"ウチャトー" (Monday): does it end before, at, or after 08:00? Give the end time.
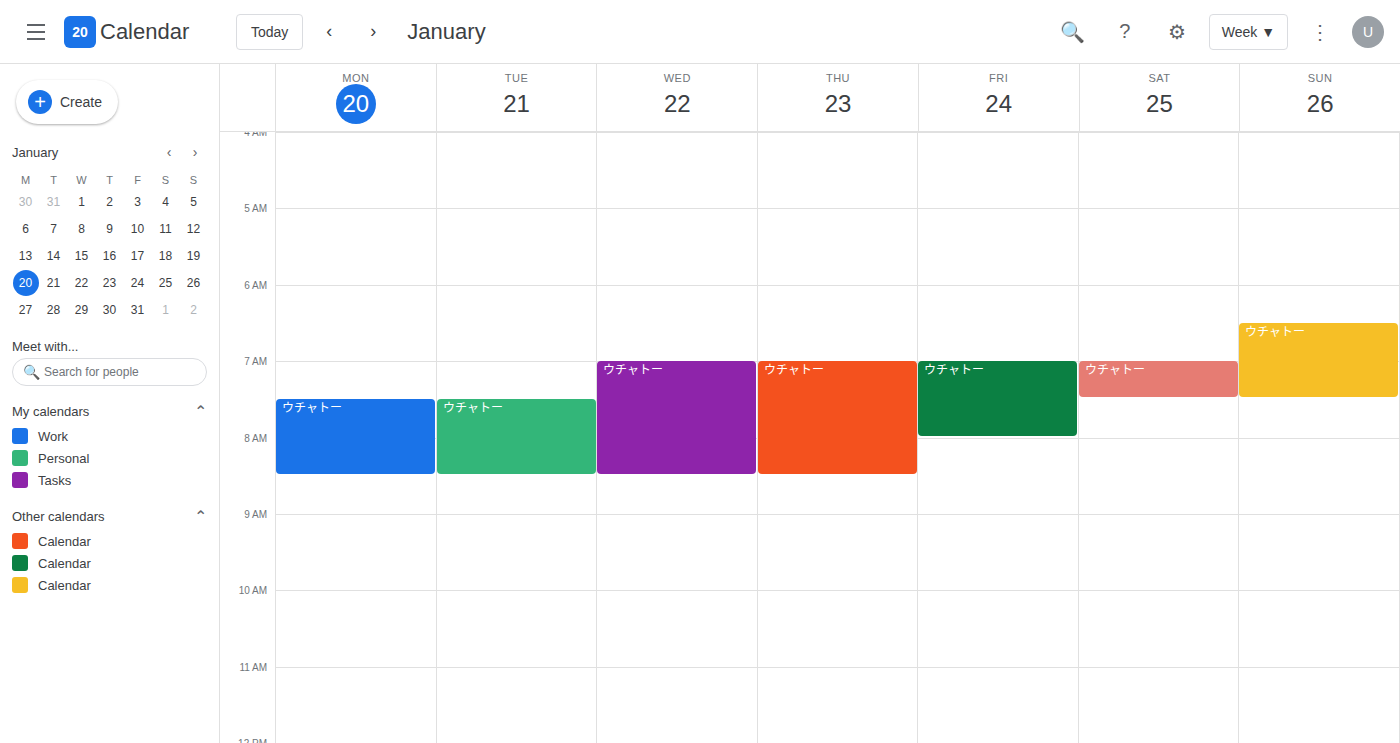
08:30 -- after 08:00, 30 minutes below the 08:00 line.